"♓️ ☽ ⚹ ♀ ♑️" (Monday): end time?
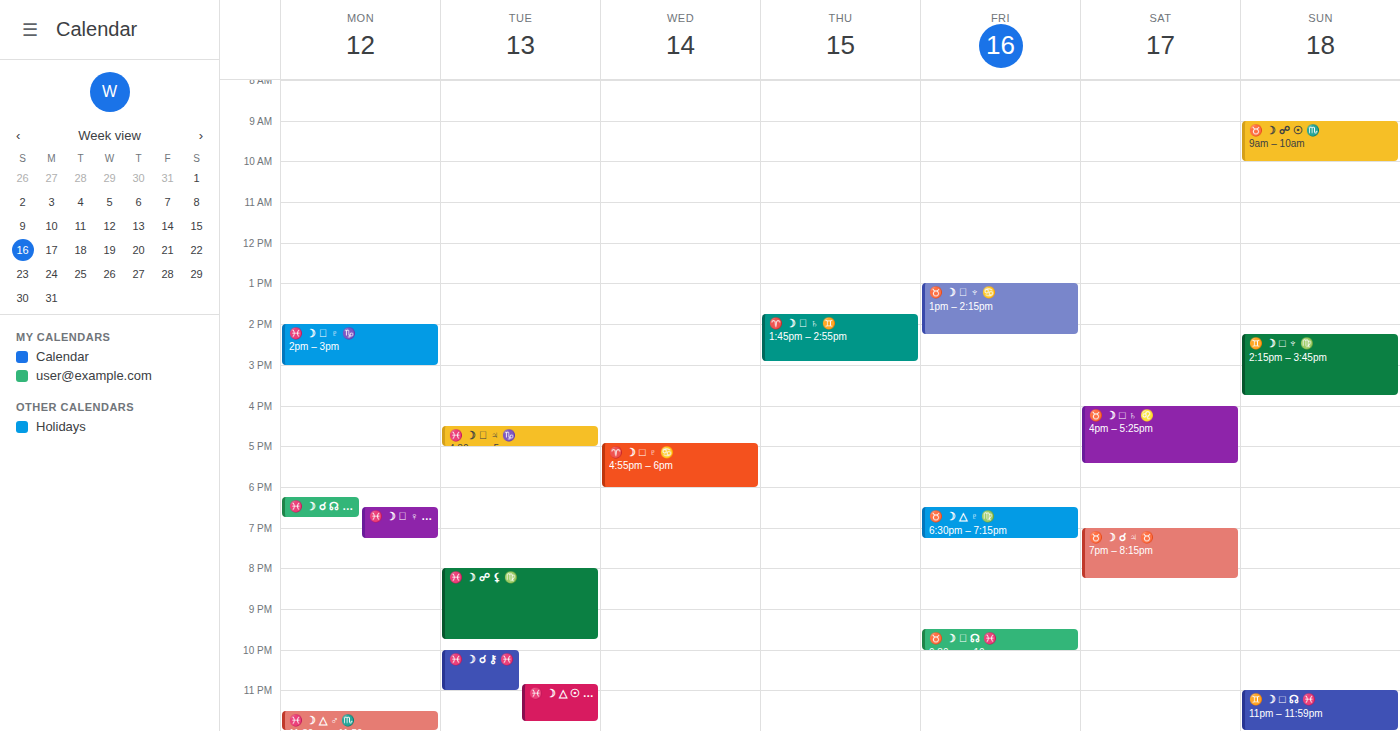
7:15 PM